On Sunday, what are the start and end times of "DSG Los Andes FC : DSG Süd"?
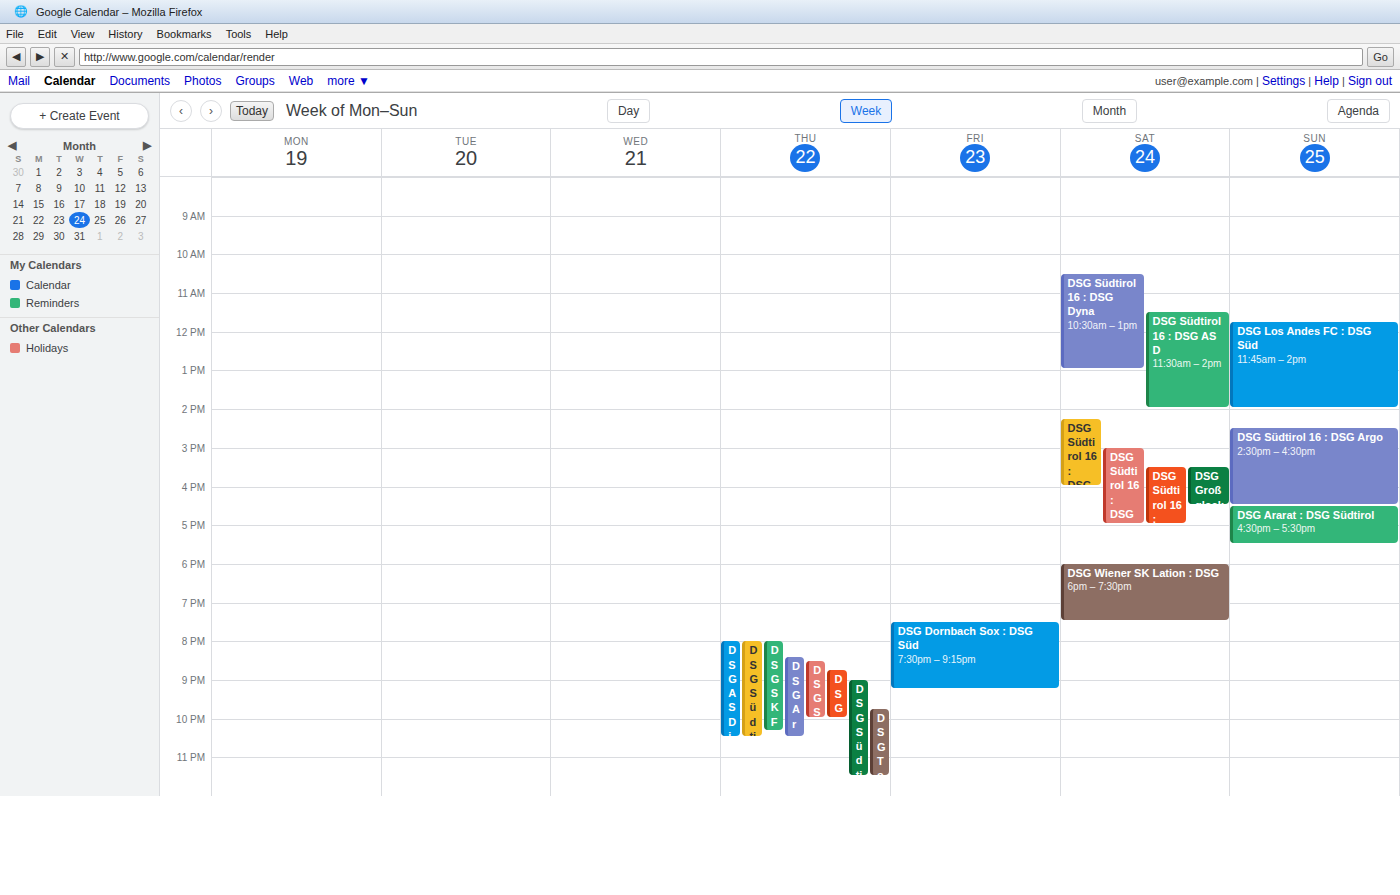
11:45 AM to 2:00 PM